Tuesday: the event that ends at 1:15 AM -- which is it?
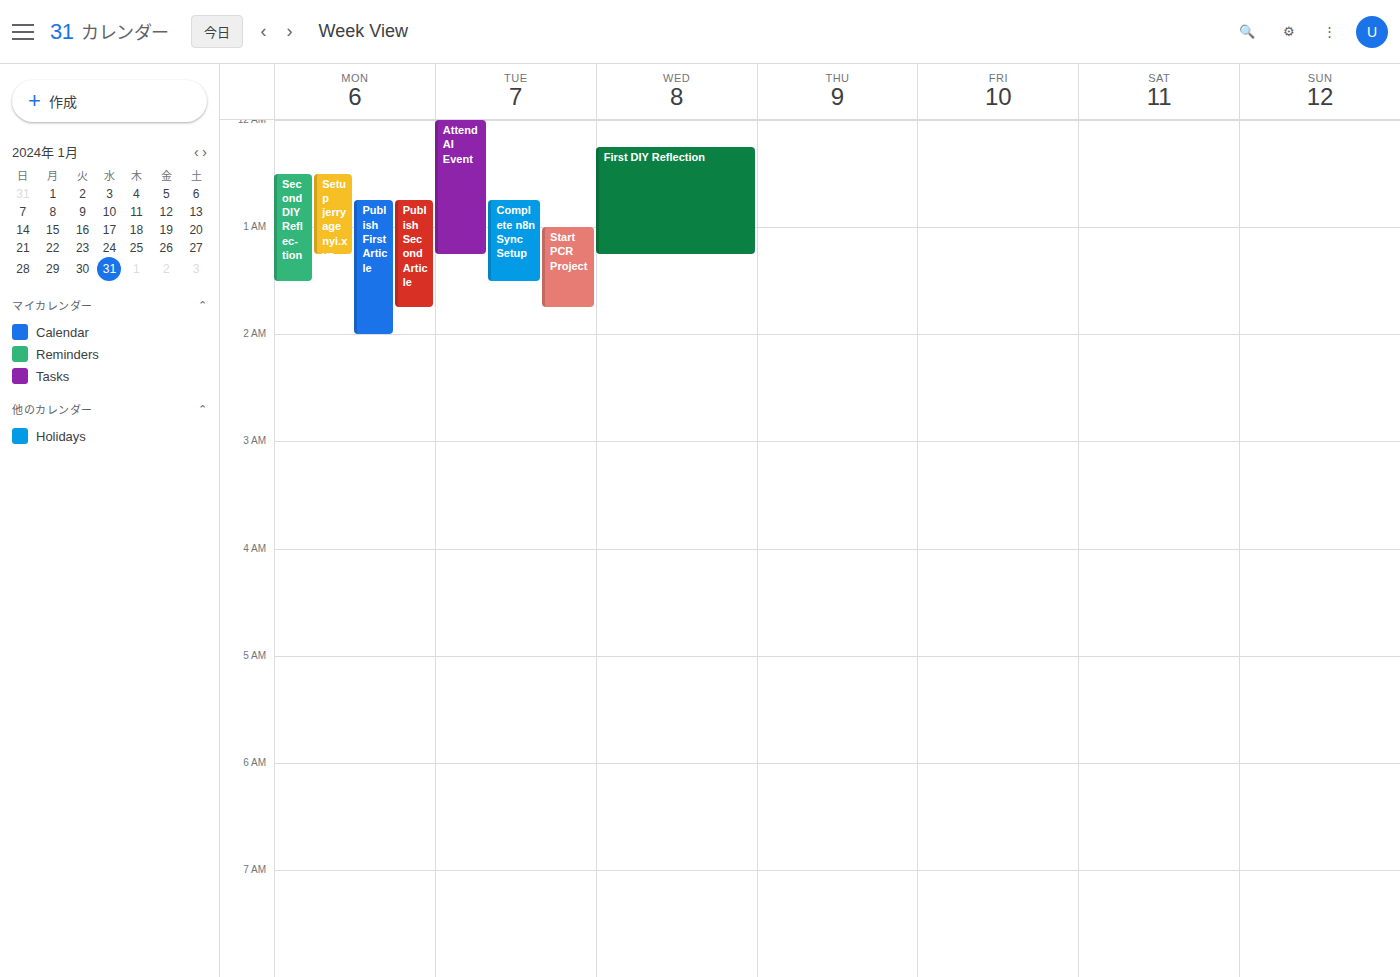
"Attend AI Event"